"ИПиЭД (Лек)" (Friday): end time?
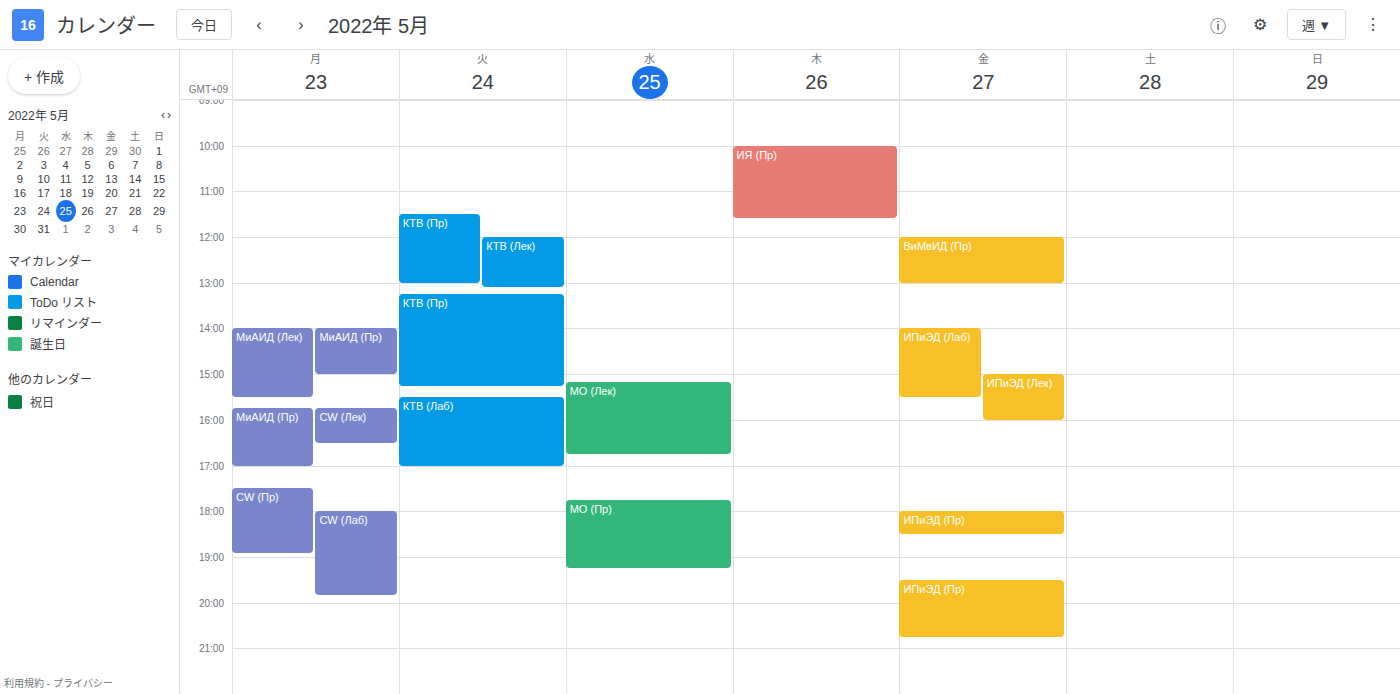
4:00 PM